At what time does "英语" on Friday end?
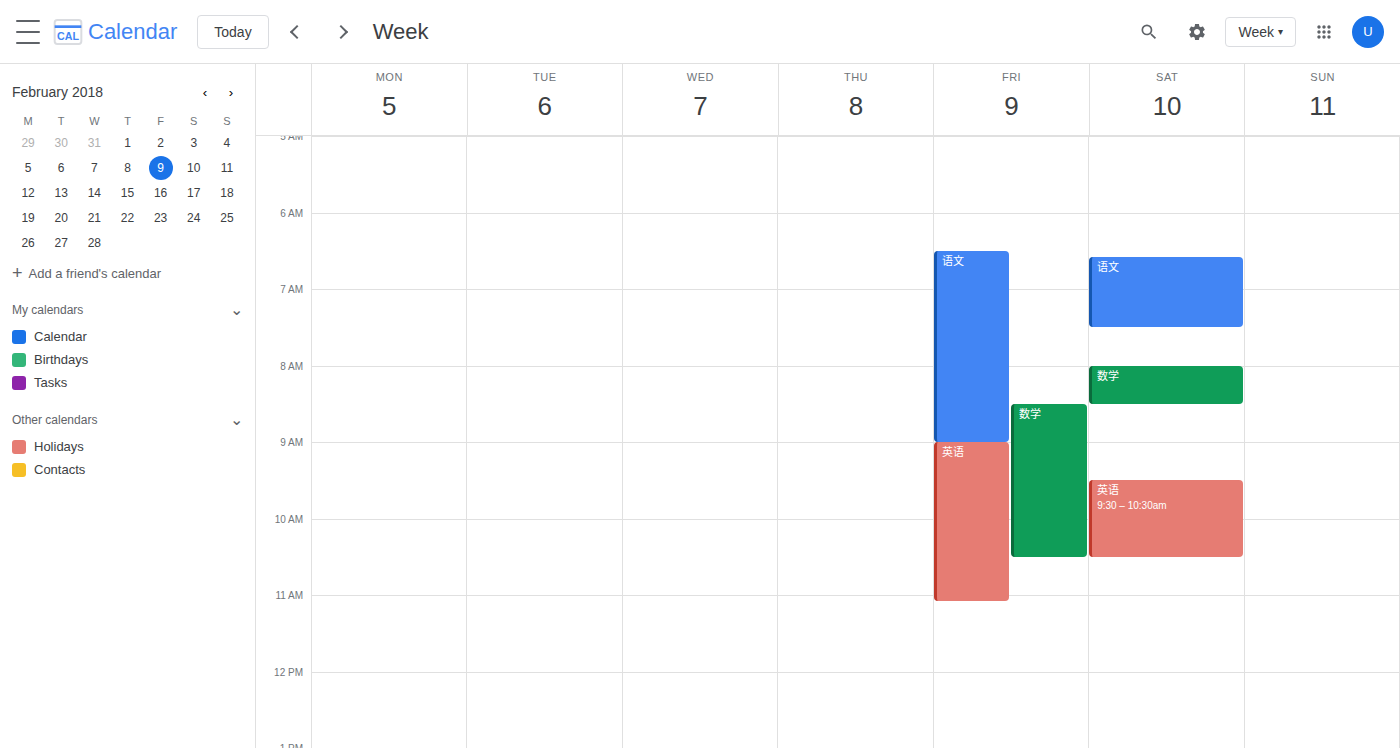
11:05 AM